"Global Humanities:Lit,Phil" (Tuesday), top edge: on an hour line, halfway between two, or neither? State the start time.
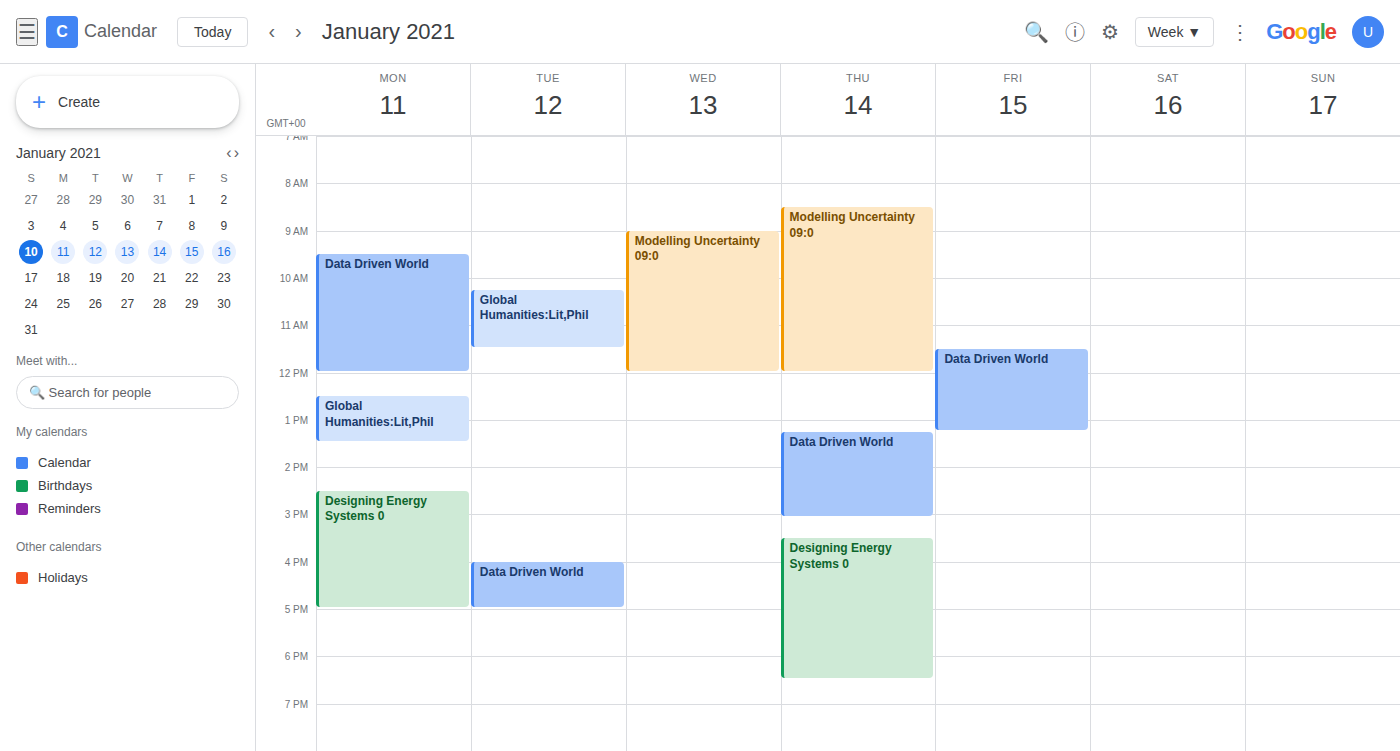
10:15 -- neither: a quarter of the way from the 10:00 line to the 11:00 line.